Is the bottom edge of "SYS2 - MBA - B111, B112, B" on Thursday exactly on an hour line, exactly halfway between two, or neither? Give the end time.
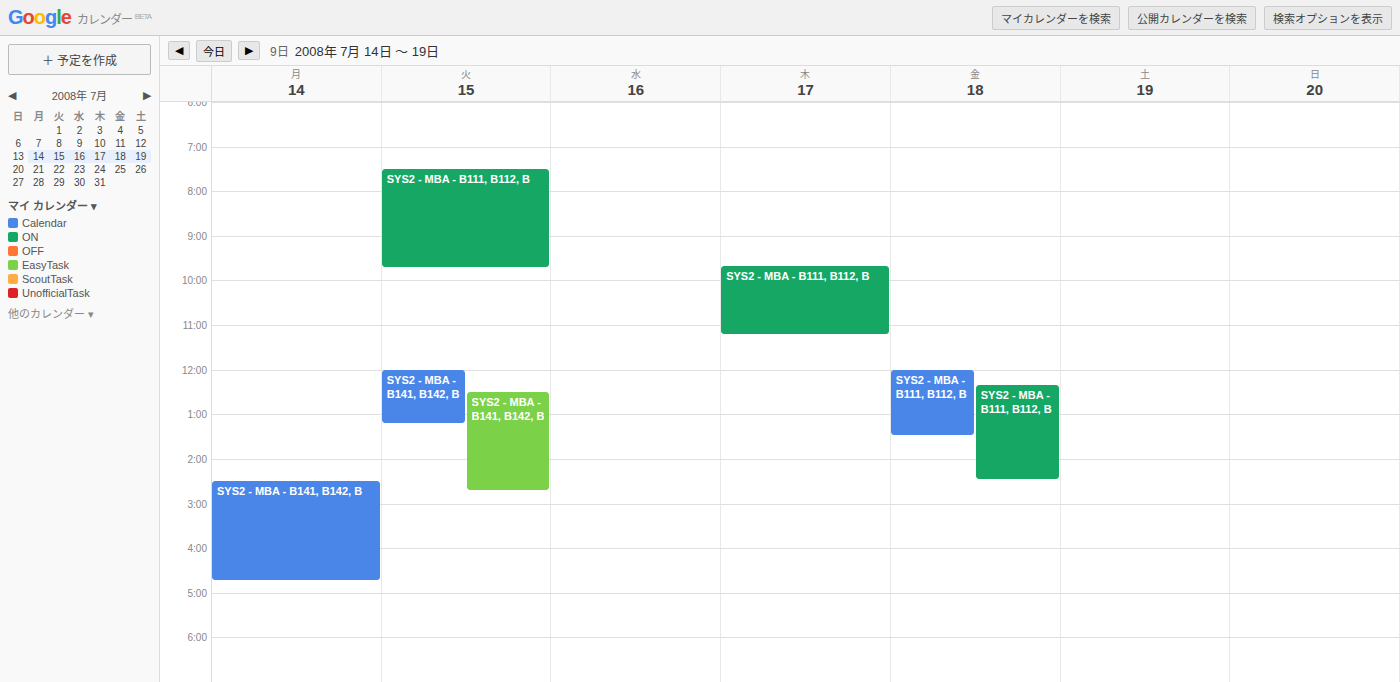
11:15 AM -- neither: a quarter of the way from the 11 AM line to the 12 PM line.